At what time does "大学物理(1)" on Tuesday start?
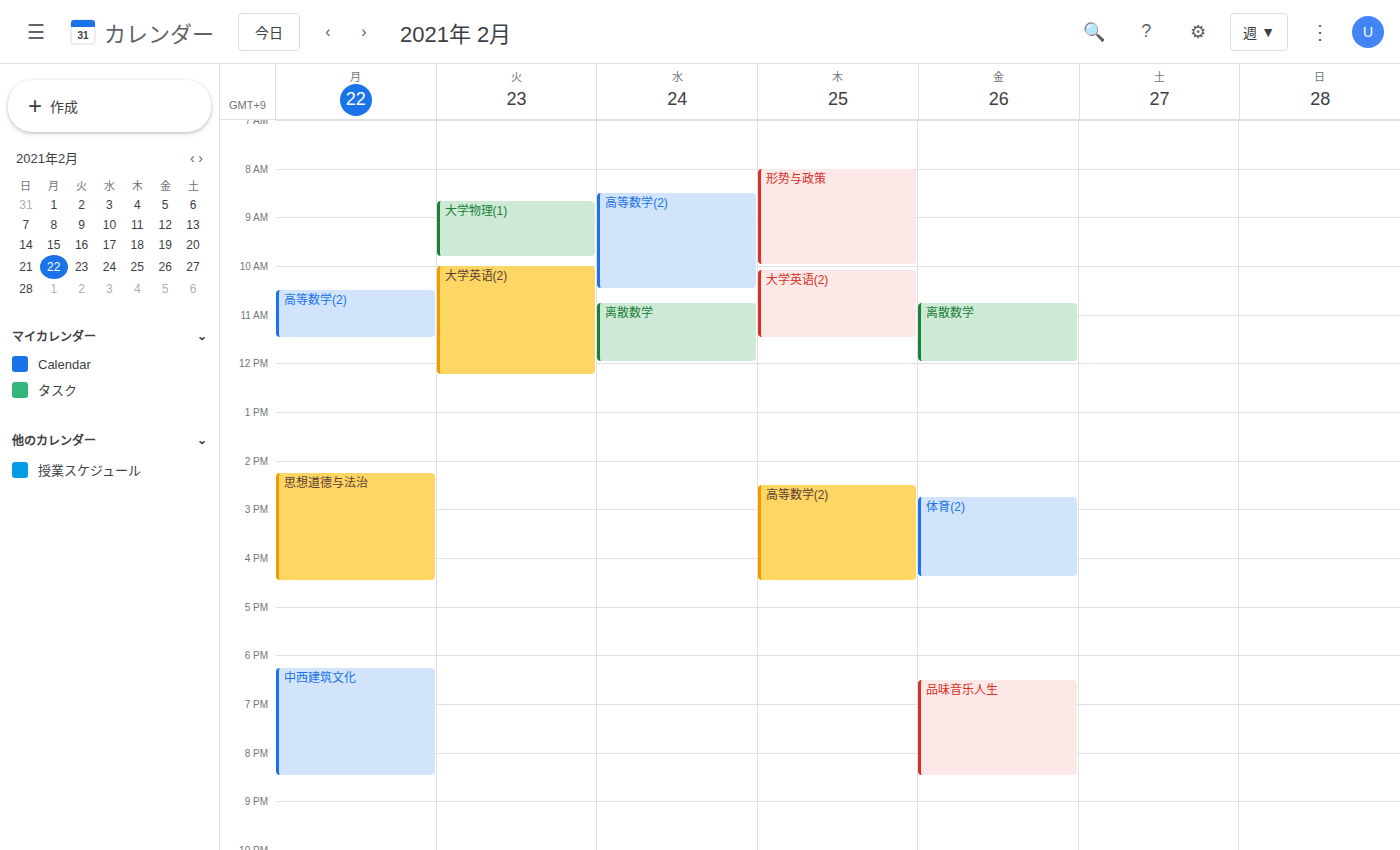
8:40 AM